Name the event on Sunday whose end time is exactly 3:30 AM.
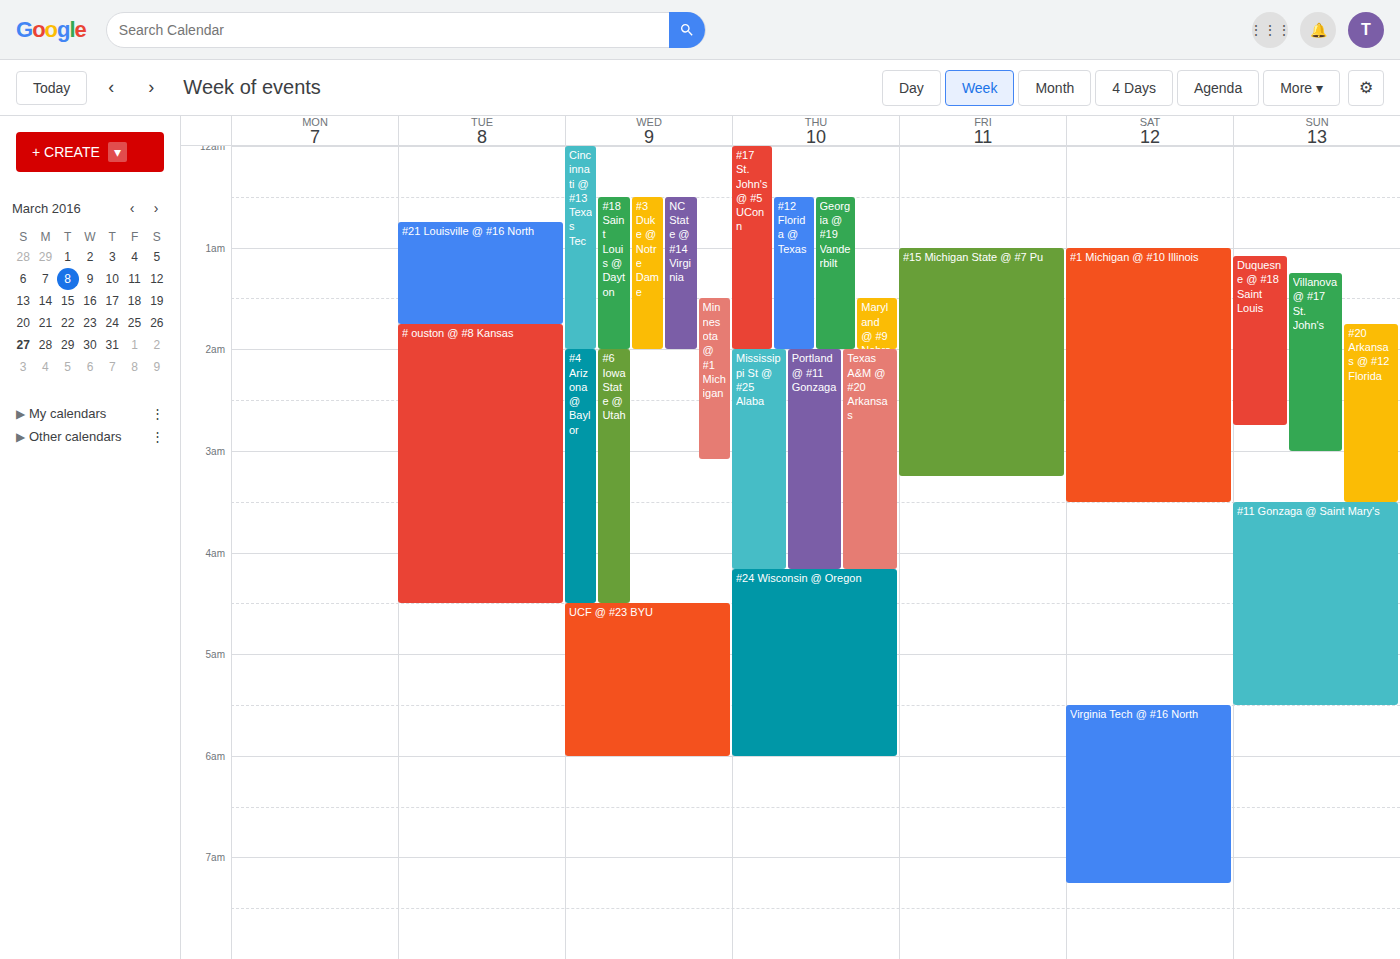
"#20 Arkansas @ #12 Florida"